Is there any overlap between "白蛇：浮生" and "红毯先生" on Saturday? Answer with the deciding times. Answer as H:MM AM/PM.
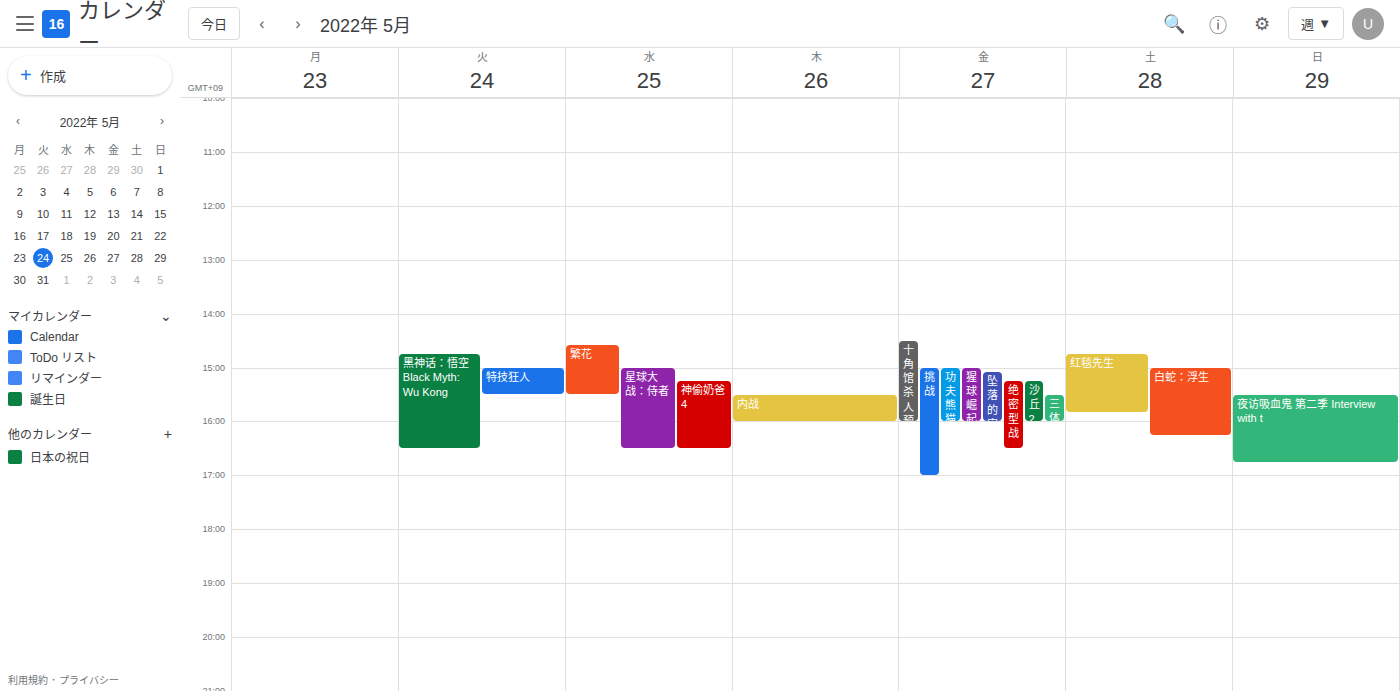
"白蛇：浮生" starts at 3:00 PM, before "红毯先生" ends at 3:50 PM -- they overlap.